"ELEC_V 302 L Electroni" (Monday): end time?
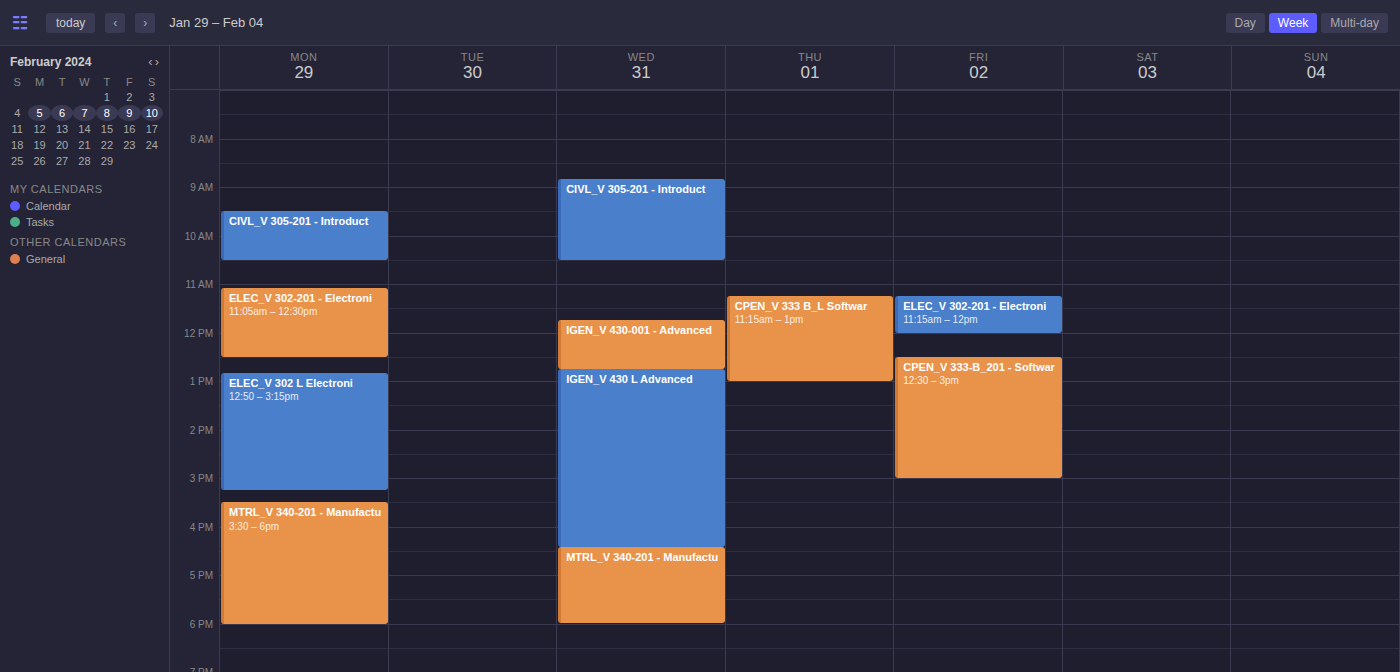
3:15 PM